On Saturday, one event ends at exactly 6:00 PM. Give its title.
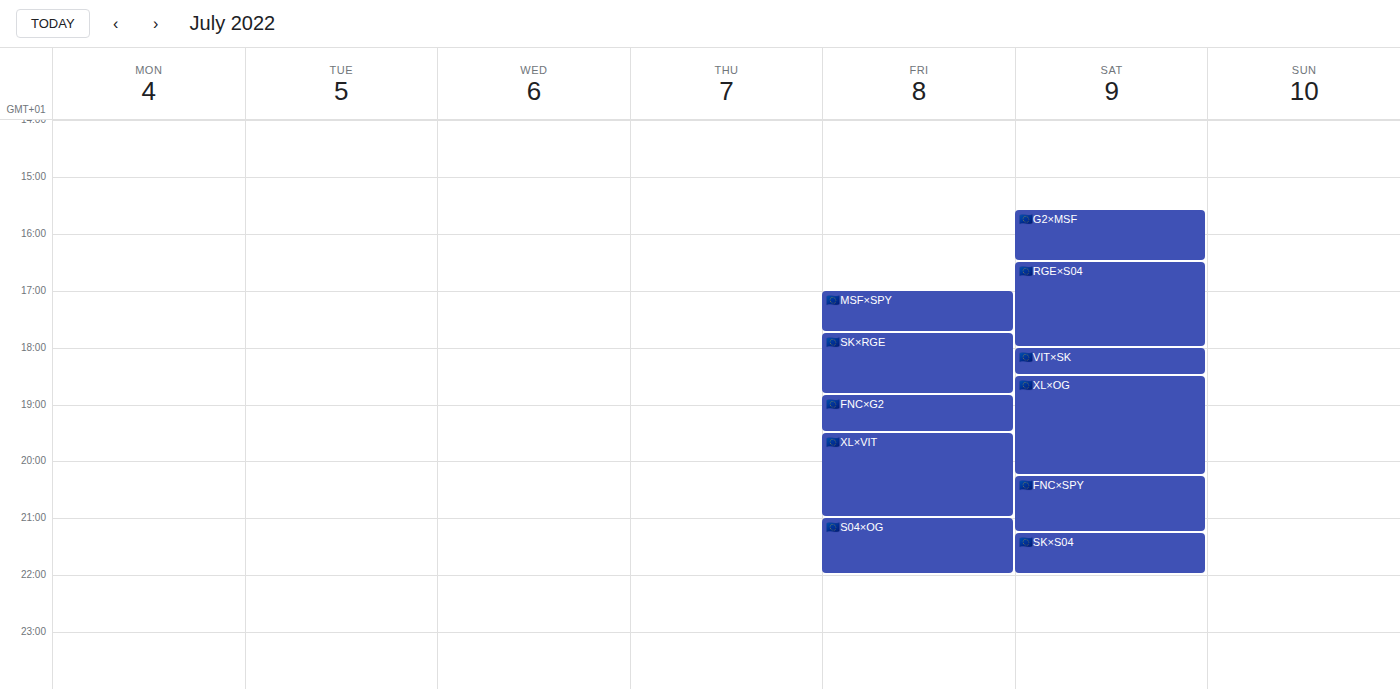
"🇪🇺RGE×S04"